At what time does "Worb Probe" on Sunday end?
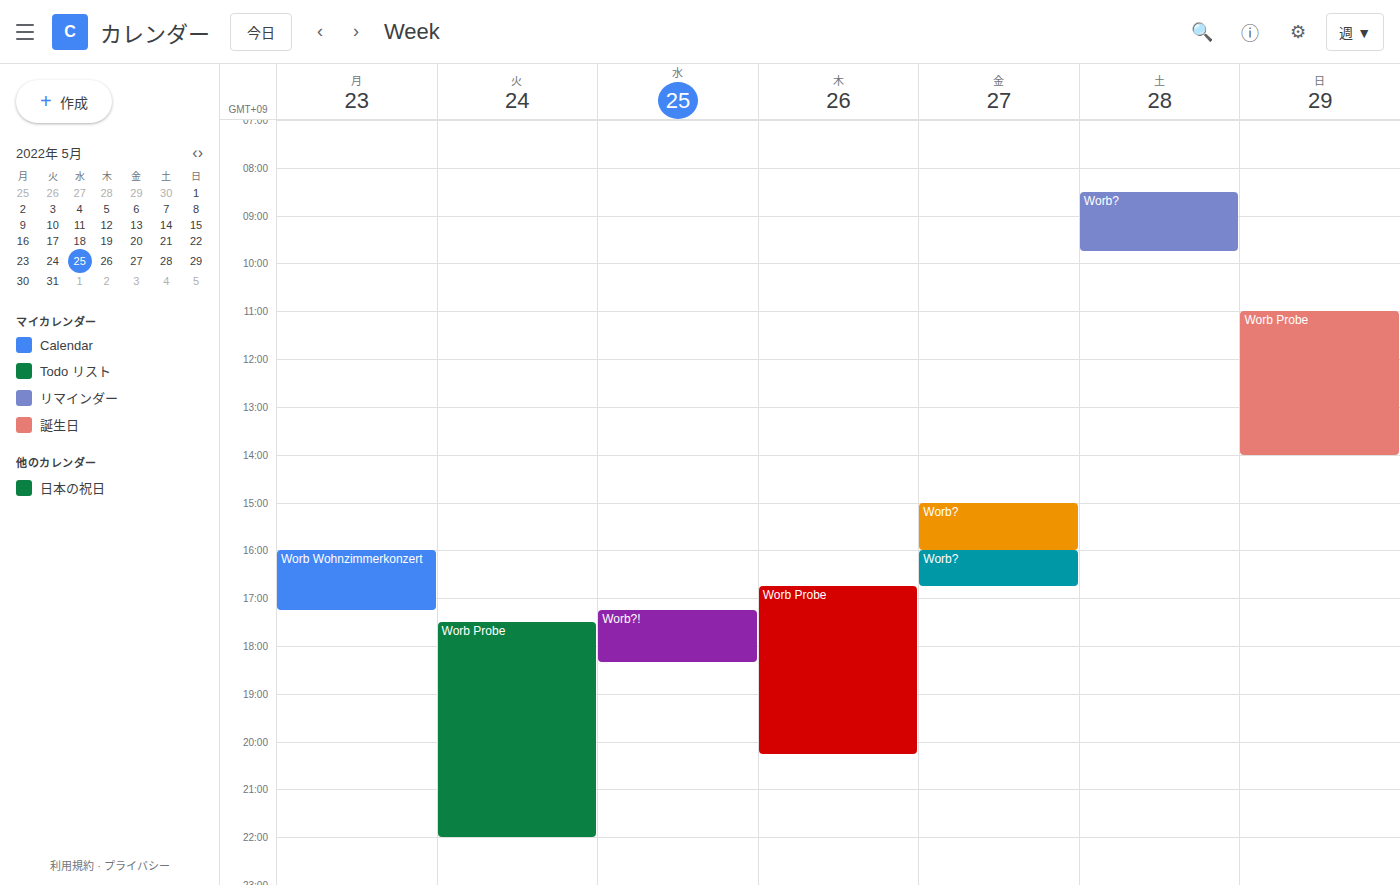
2:00 PM